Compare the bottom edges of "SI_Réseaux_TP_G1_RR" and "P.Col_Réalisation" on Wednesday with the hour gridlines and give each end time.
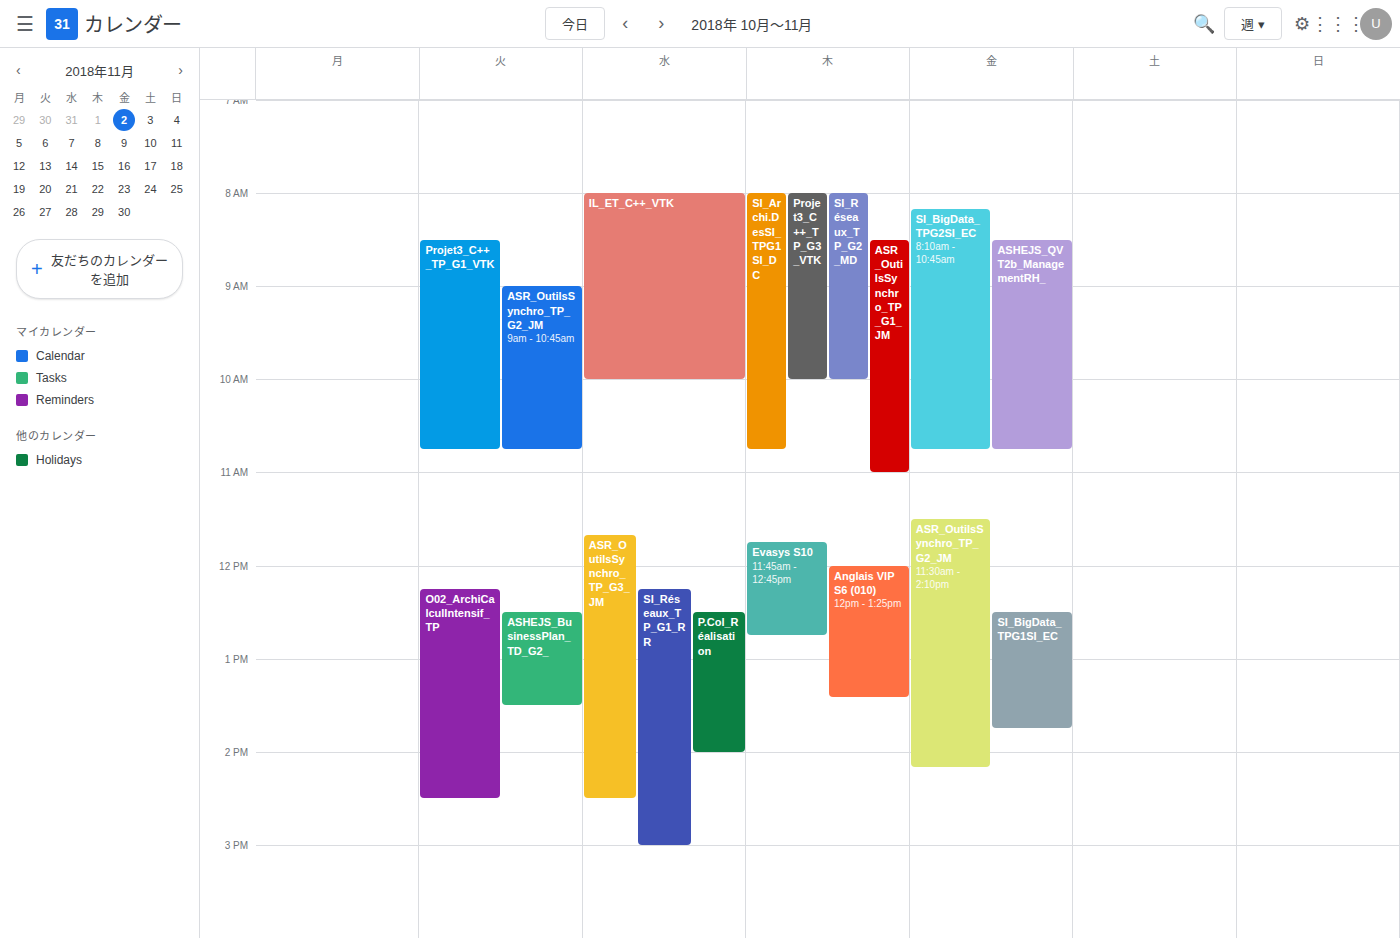
"SI_Réseaux_TP_G1_RR": 3:00 PM, exactly on the 3 PM line. "P.Col_Réalisation": 2:00 PM, exactly on the 2 PM line.